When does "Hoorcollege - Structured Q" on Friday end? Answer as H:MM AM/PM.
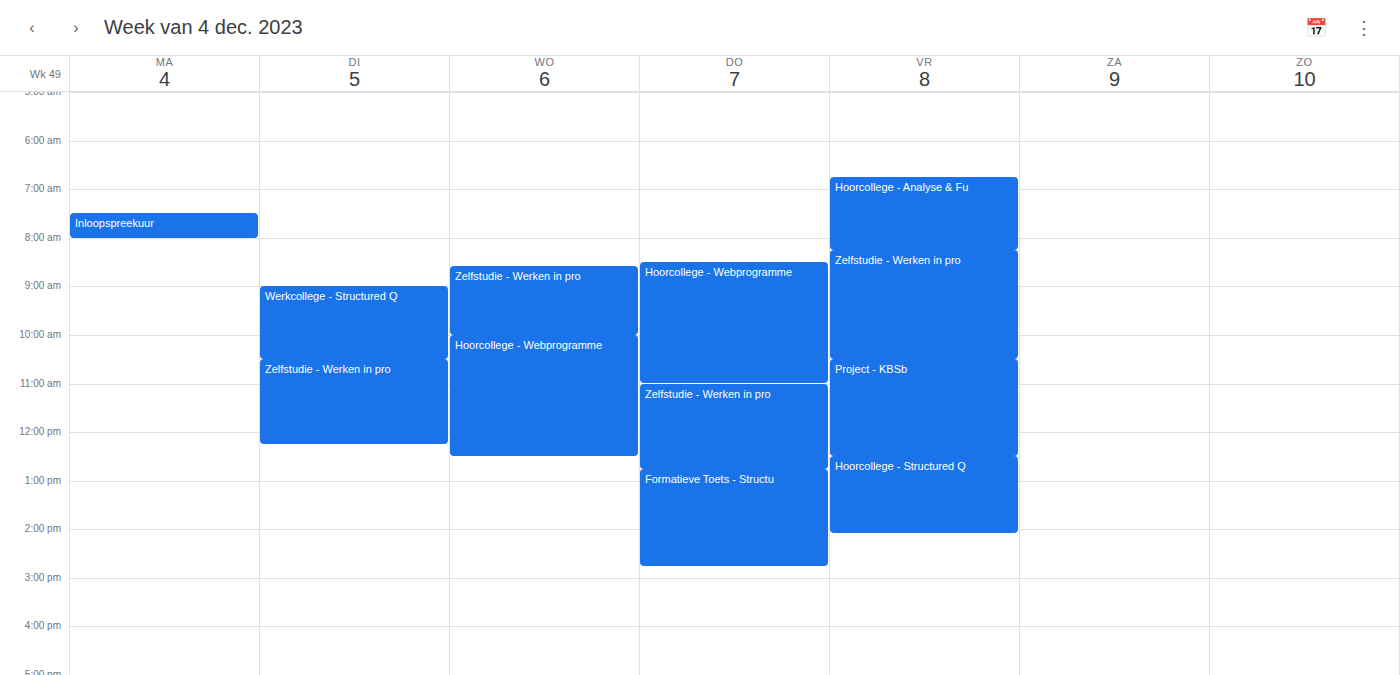
2:05 PM